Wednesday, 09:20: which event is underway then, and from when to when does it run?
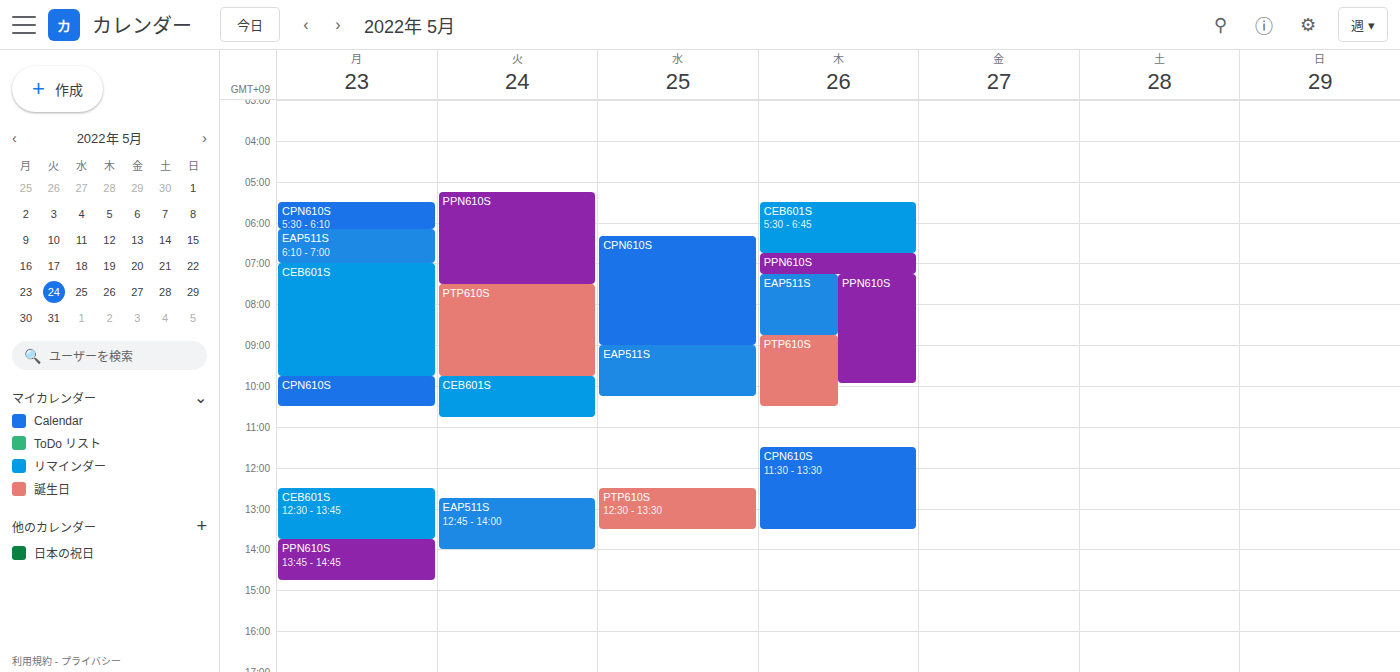
"EAP511S", 09:00 to 10:15